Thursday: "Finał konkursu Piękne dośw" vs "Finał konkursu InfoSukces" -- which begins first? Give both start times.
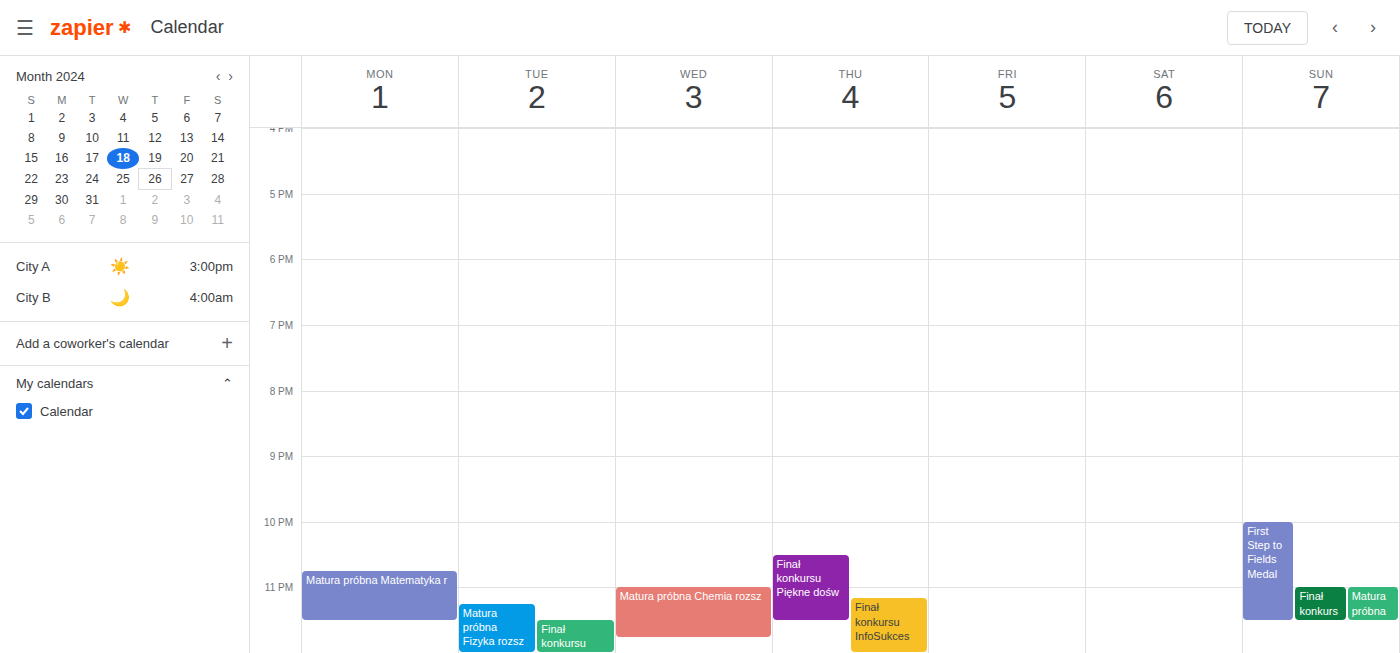
"Finał konkursu Piękne dośw" 10:30 PM; "Finał konkursu InfoSukces" 11:10 PM.